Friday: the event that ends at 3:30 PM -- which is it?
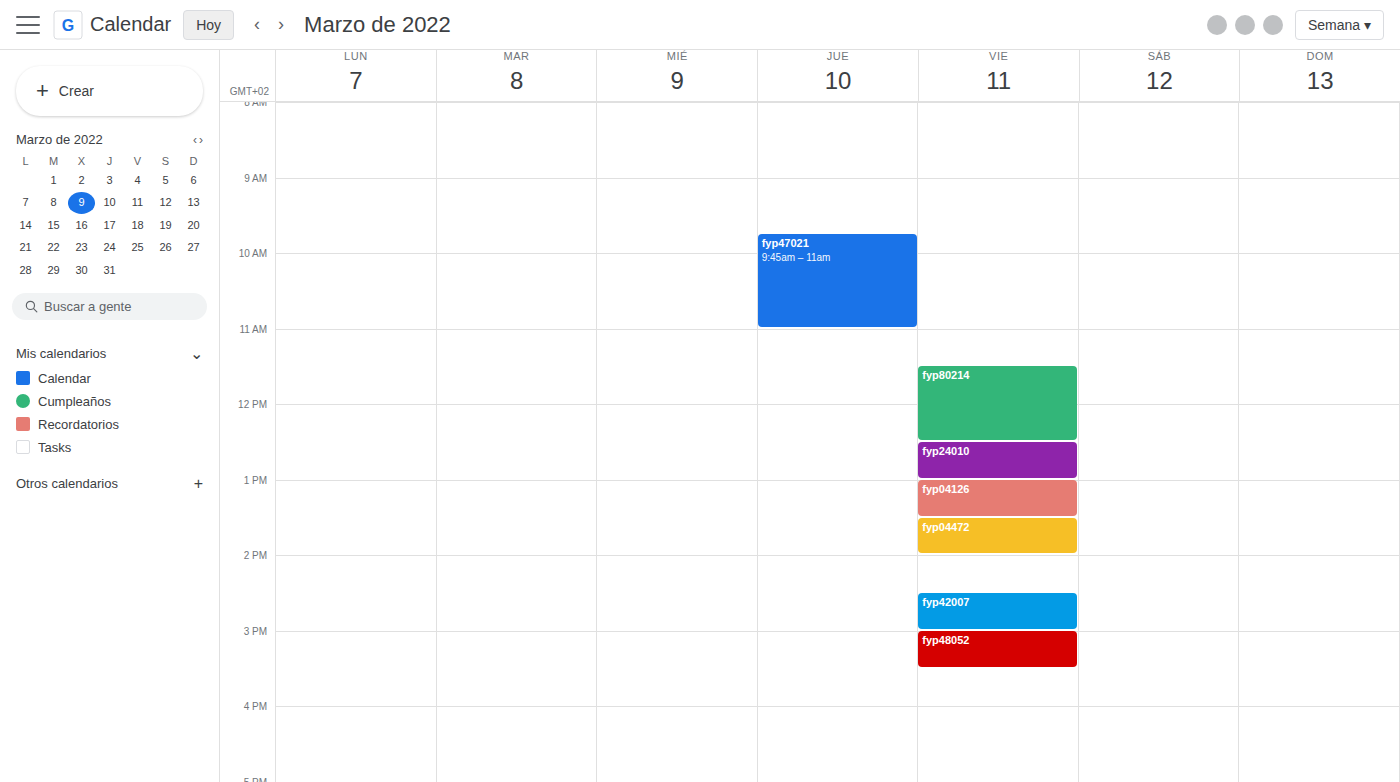
"fyp48052"